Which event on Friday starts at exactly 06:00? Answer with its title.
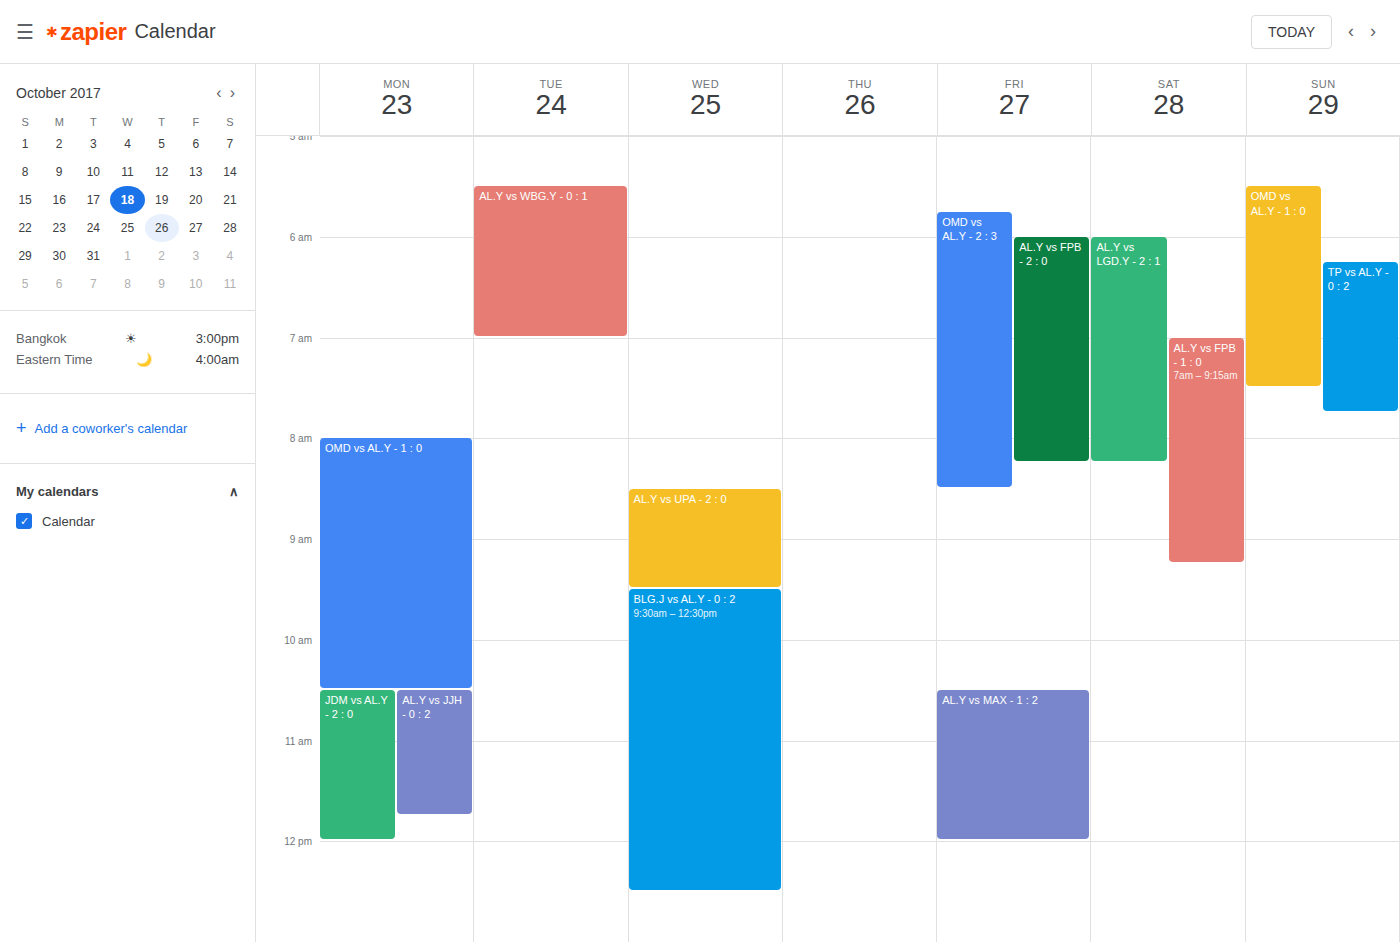
"AL.Y vs FPB - 2 : 0"